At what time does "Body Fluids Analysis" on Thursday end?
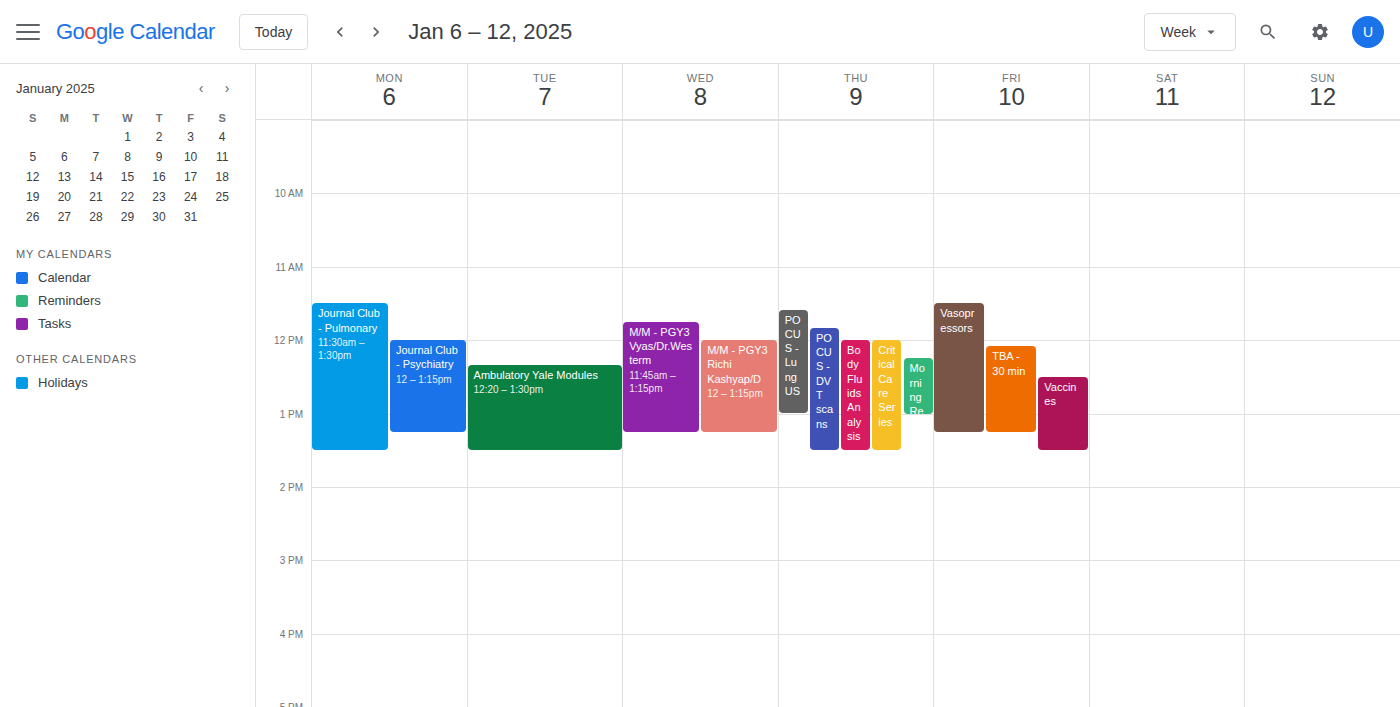
1:30 PM